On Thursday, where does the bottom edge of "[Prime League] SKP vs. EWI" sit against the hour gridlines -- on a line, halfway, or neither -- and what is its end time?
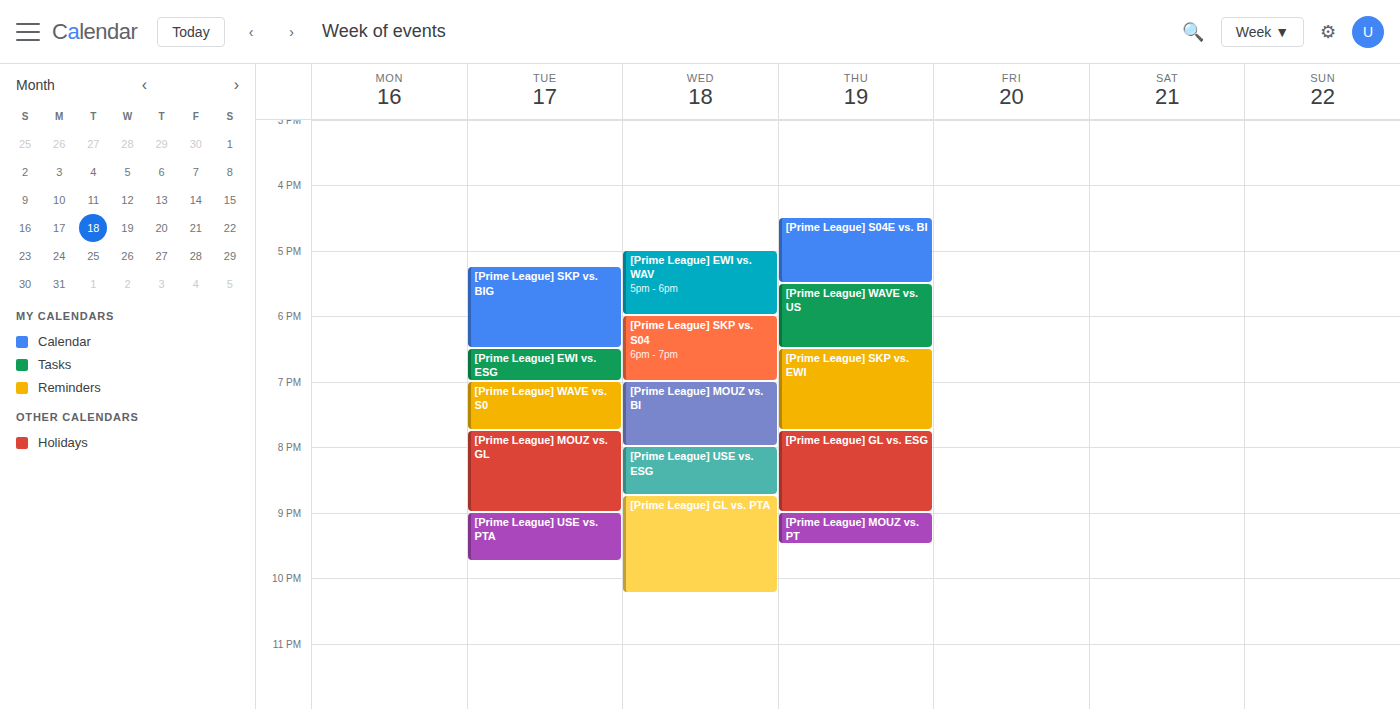
7:45 PM -- neither: three quarters of the way from the 7 PM line to the 8 PM line.